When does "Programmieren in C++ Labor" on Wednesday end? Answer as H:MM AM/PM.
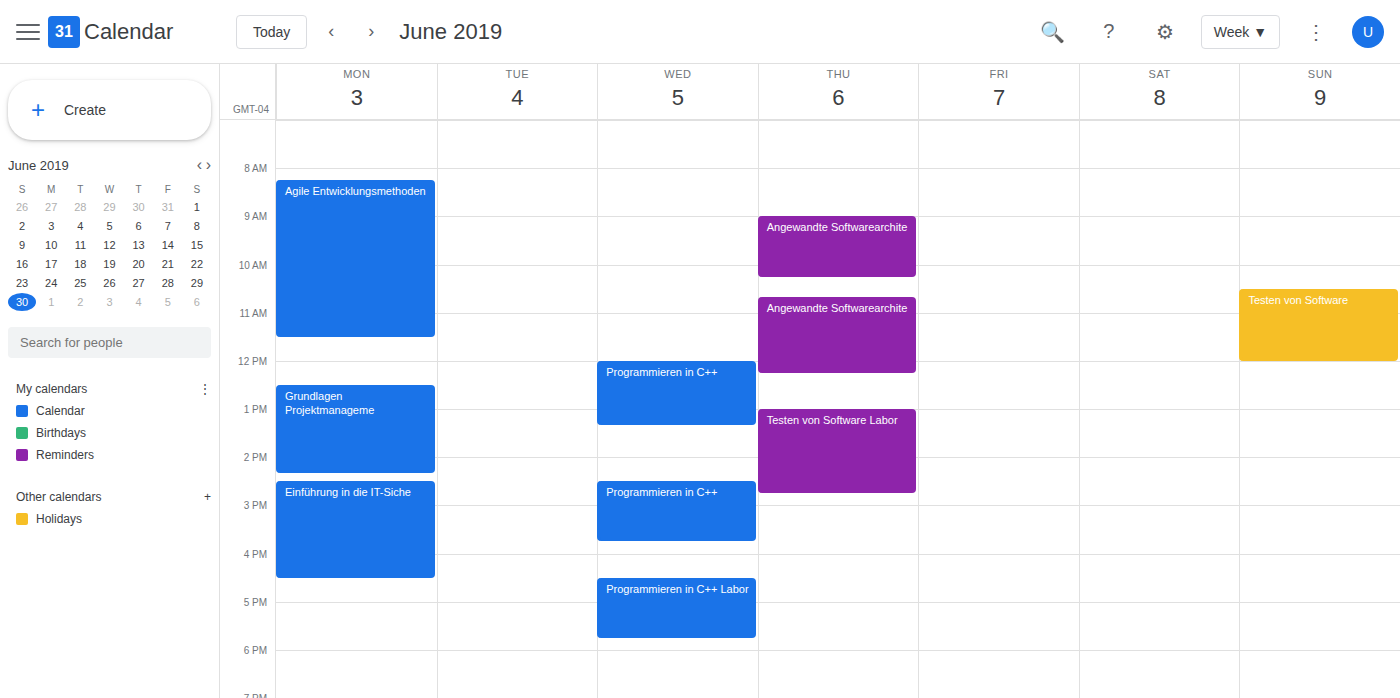
5:45 PM